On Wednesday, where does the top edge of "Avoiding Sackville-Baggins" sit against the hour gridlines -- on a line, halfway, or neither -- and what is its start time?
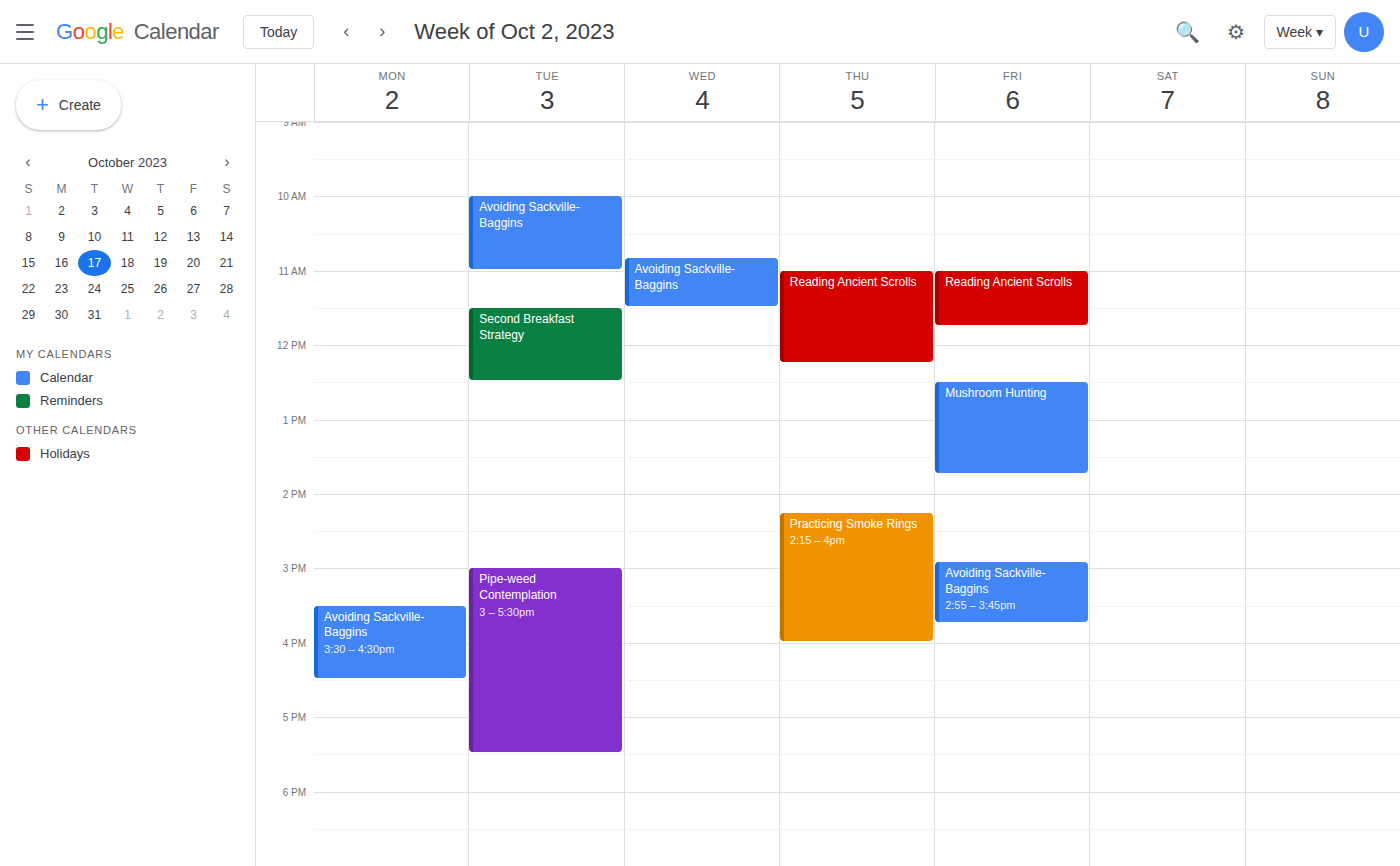
10:50 -- neither: 50 minutes below the 10:00 line and 10 minutes above the 11:00 line.